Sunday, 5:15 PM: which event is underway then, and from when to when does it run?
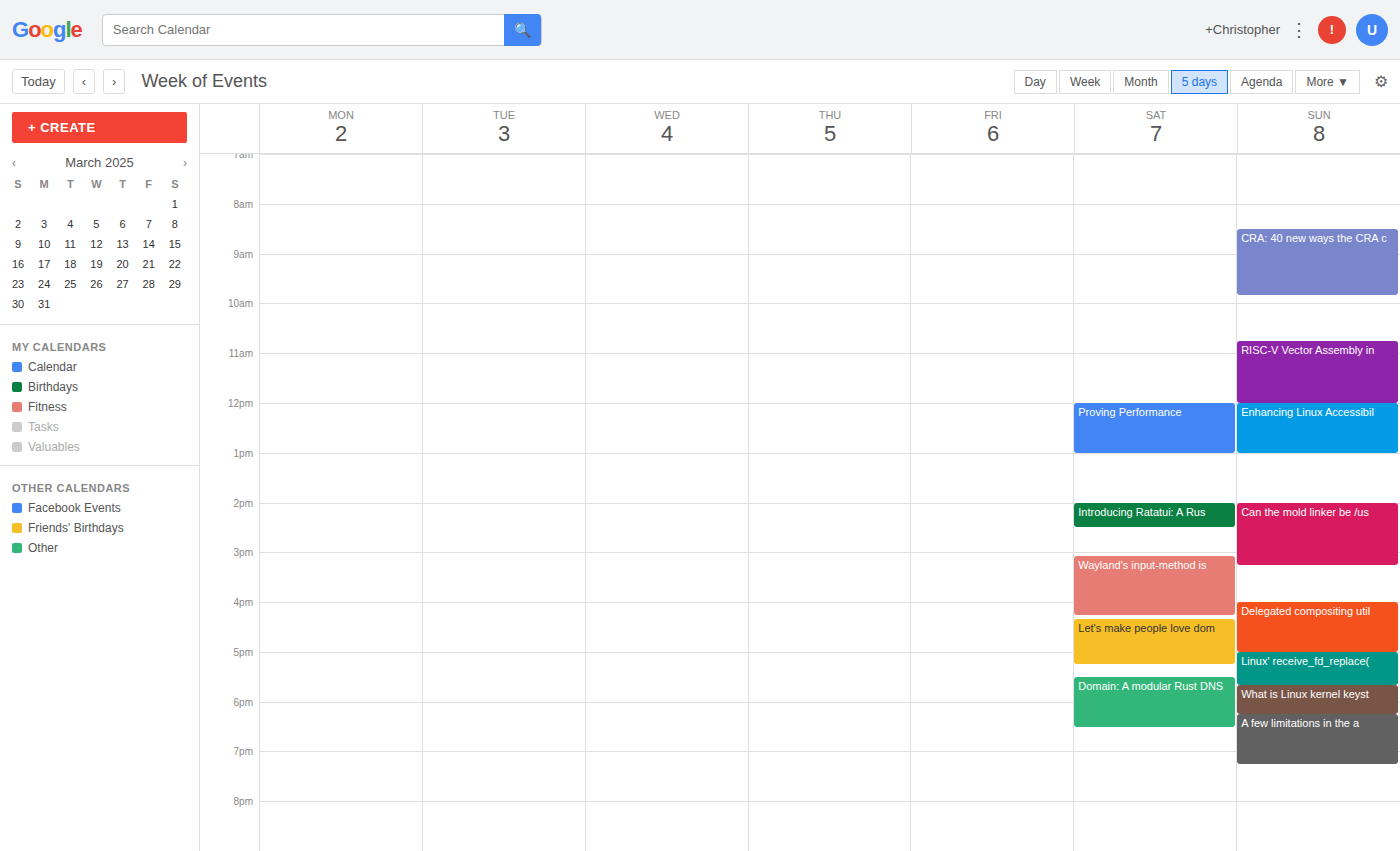
"Linux' receive_fd_replace(", 5:00 PM to 5:40 PM